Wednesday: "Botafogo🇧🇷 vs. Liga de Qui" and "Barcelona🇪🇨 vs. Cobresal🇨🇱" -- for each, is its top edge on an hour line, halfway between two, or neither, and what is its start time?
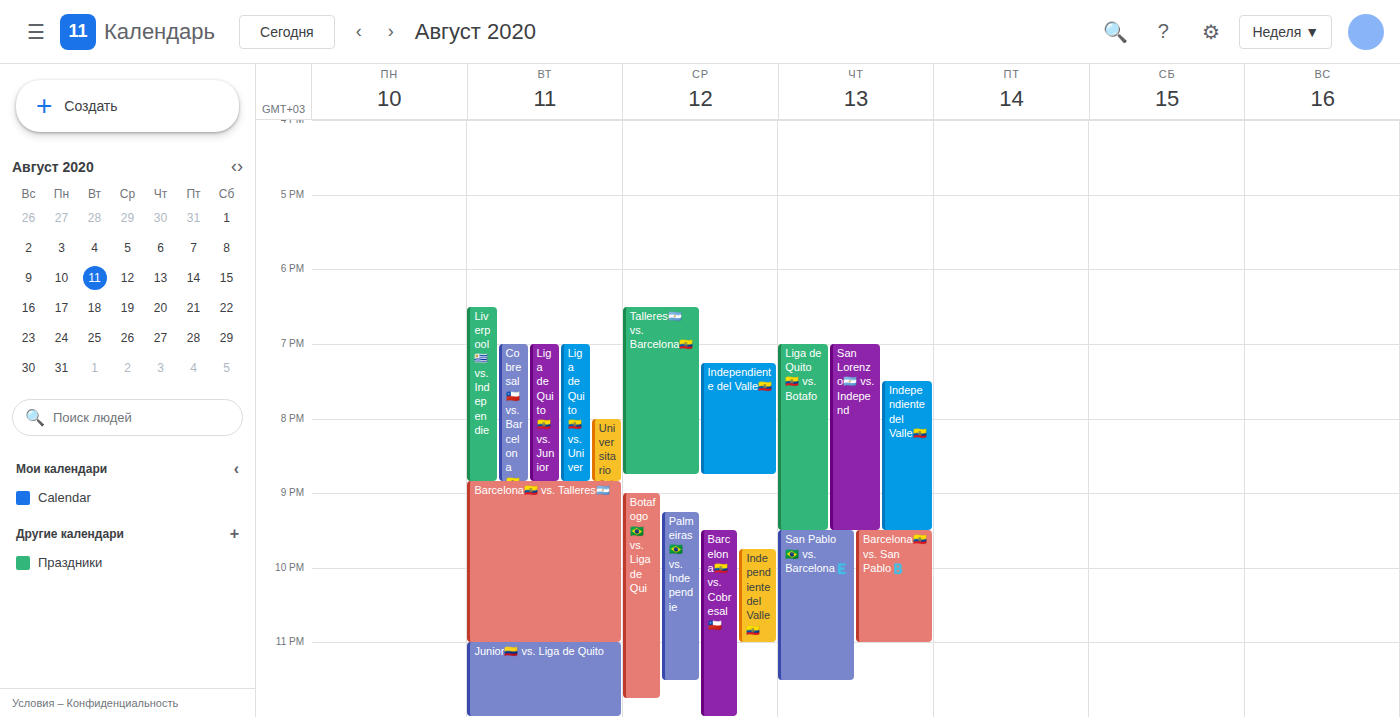
"Botafogo🇧🇷 vs. Liga de Qui": 9:00 PM, exactly on the 9 PM line. "Barcelona🇪🇨 vs. Cobresal🇨🇱": 9:30 PM, halfway between the 9 PM and 10 PM lines.